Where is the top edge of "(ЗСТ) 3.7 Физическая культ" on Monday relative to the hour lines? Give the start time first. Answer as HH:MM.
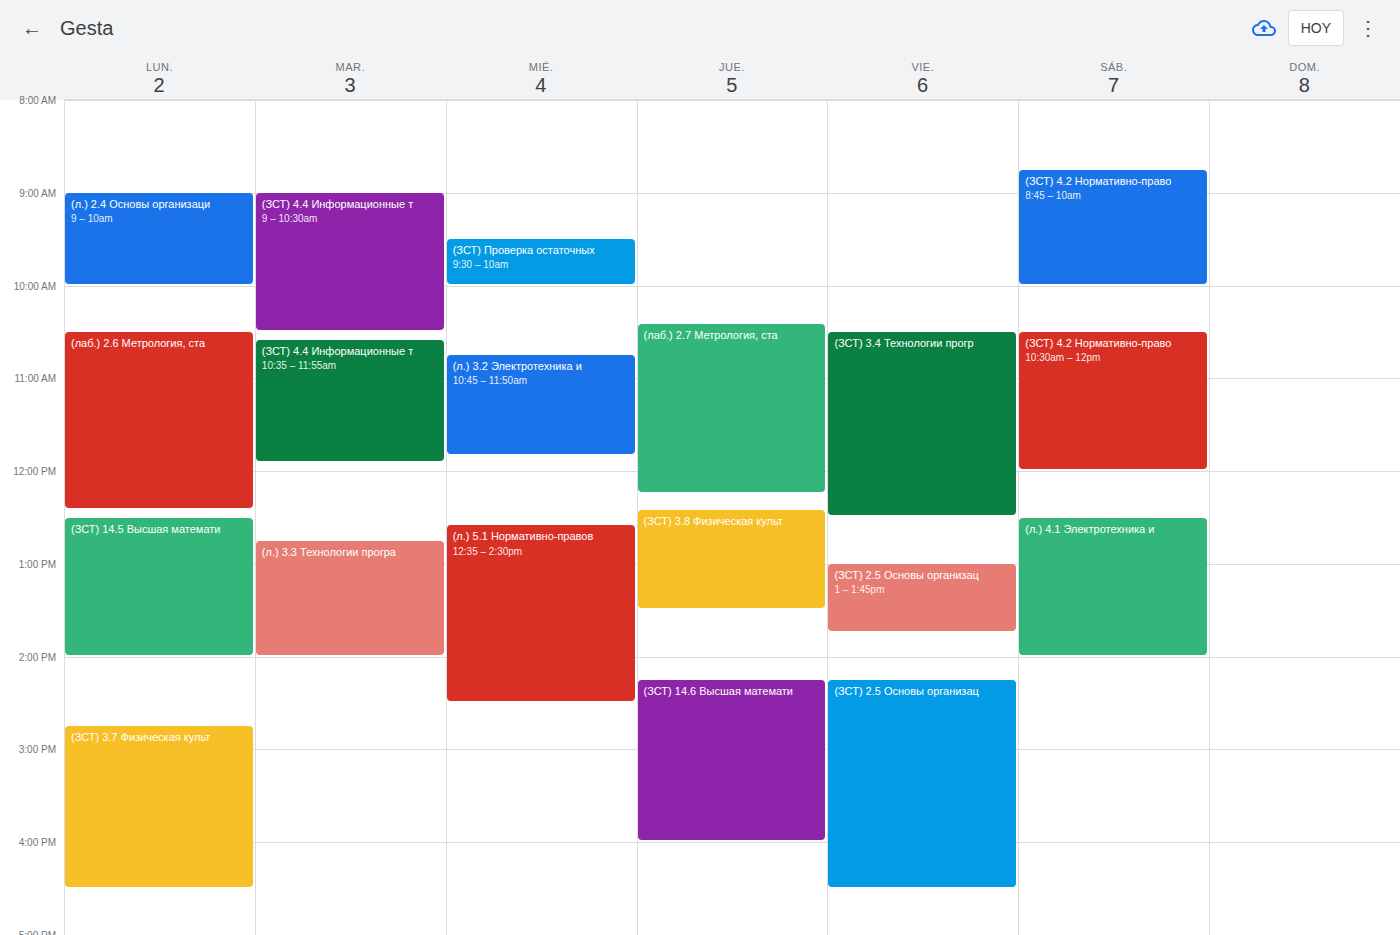
14:45 -- neither: three quarters of the way from the 14:00 line to the 15:00 line.